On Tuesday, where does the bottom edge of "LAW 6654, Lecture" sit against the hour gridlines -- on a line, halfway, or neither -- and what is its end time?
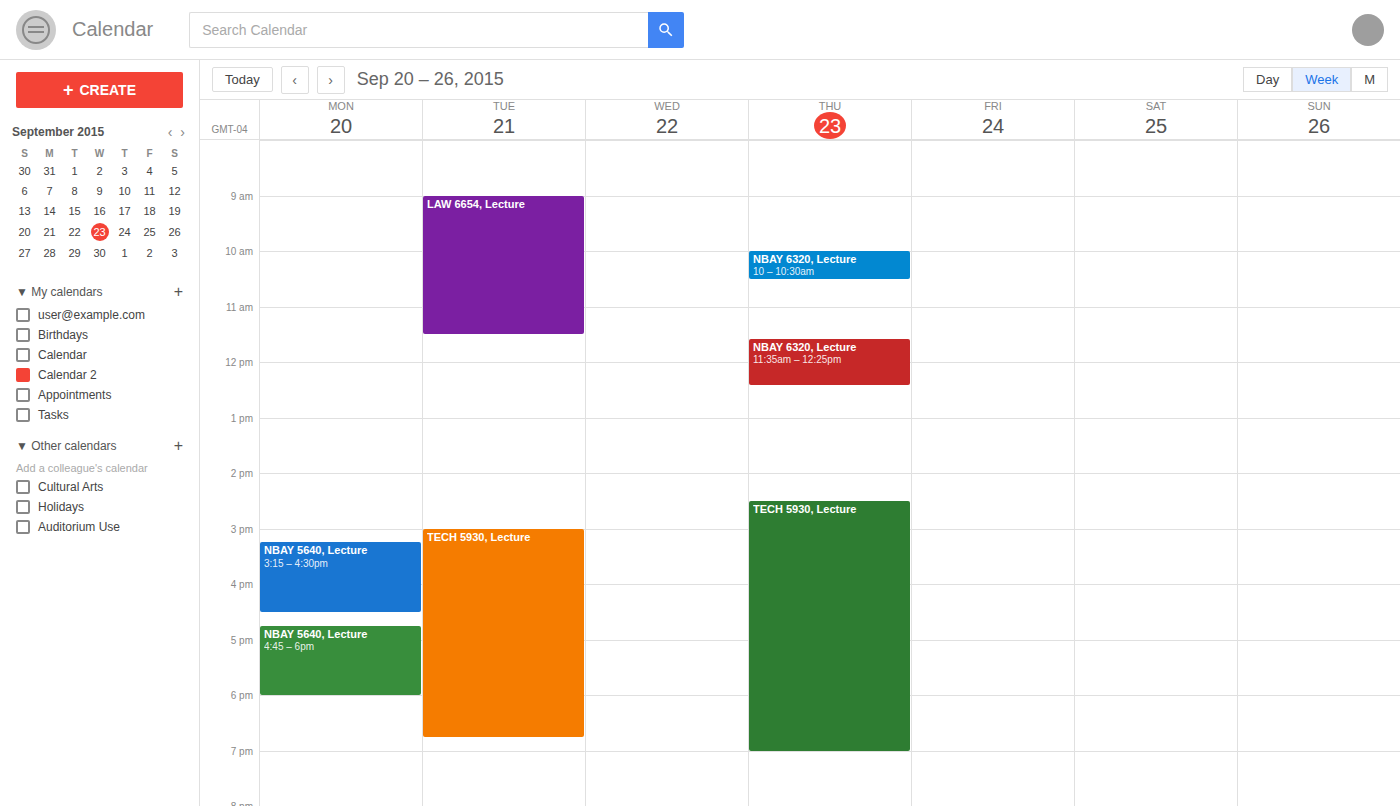
11:30 AM -- halfway between the 11 AM and 12 PM lines.